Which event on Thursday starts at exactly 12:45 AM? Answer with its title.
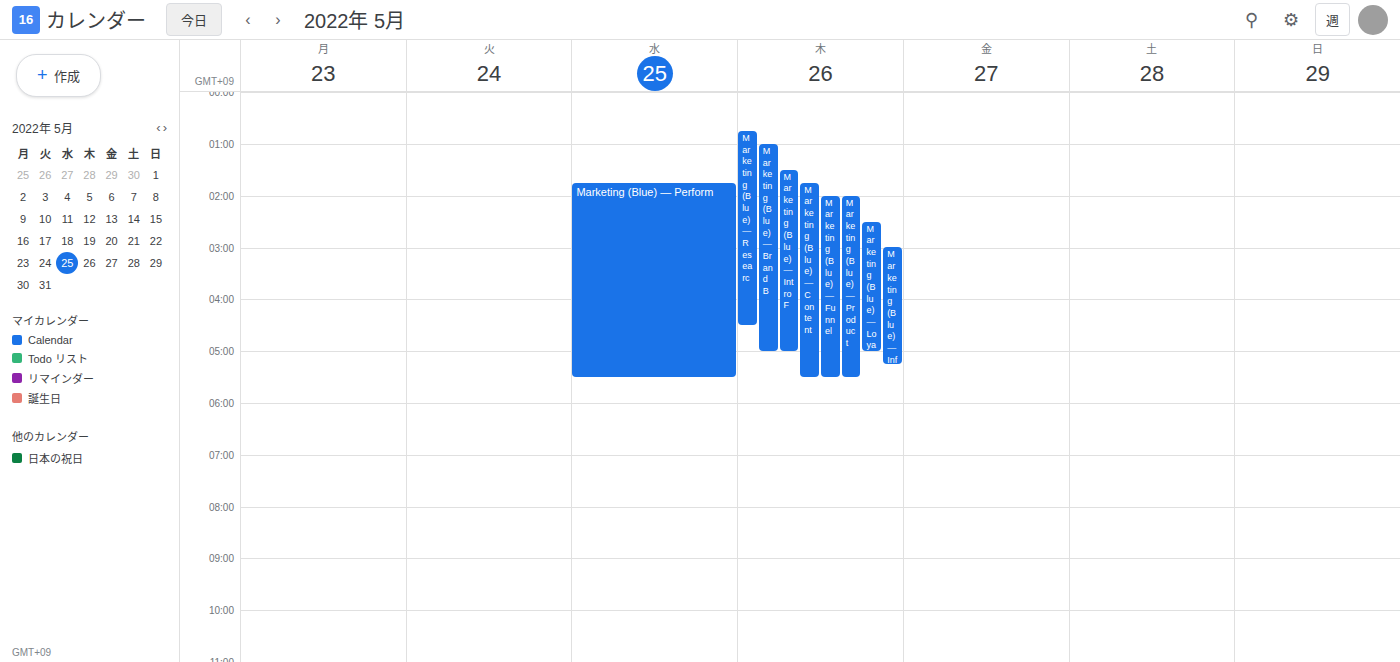
"Marketing (Blue) — Researc"